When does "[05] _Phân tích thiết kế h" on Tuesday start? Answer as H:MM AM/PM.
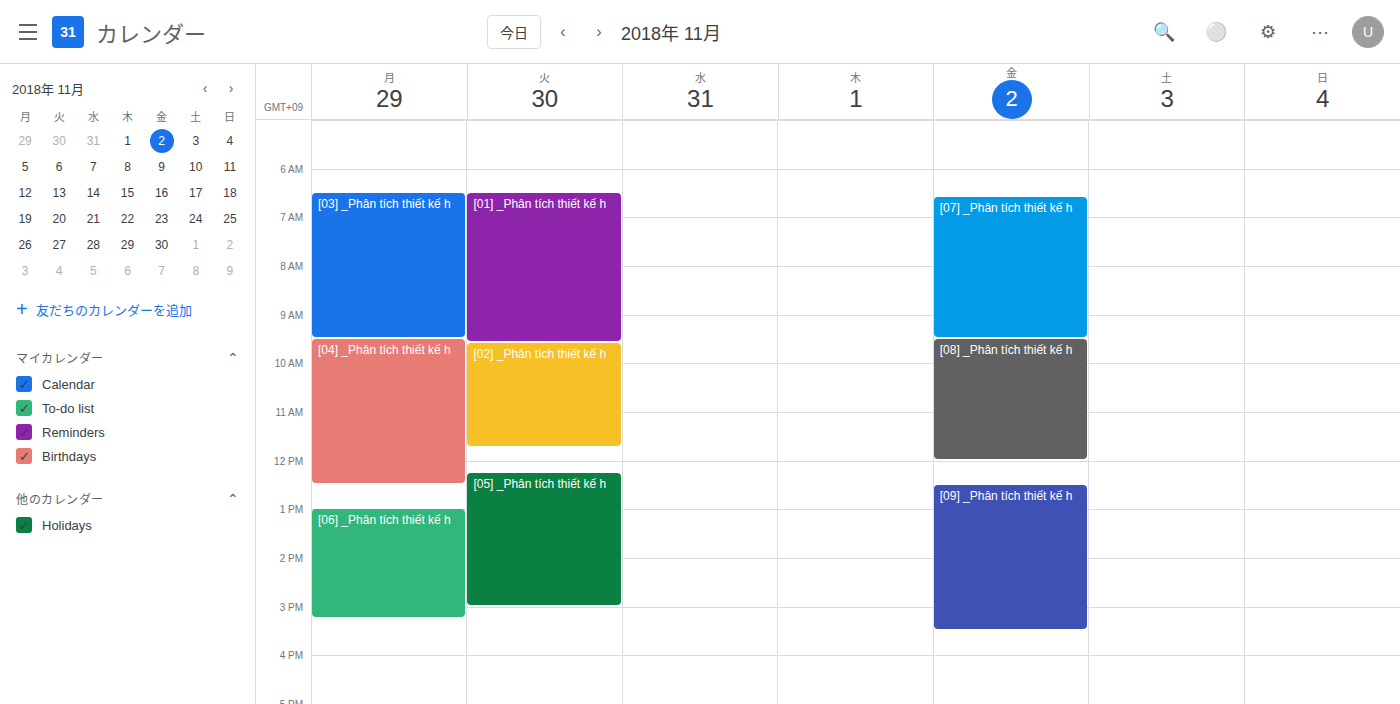
12:15 PM